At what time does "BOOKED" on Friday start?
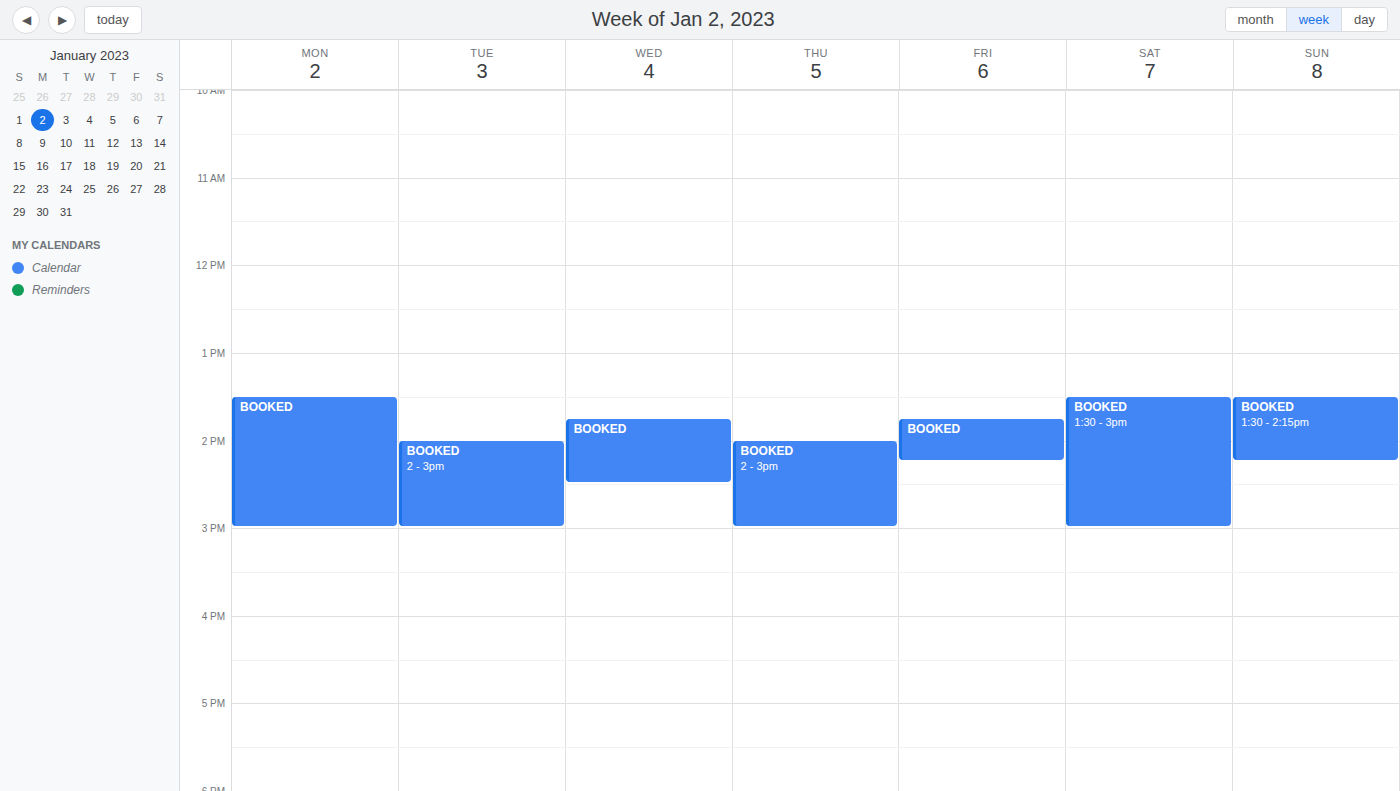
13:45